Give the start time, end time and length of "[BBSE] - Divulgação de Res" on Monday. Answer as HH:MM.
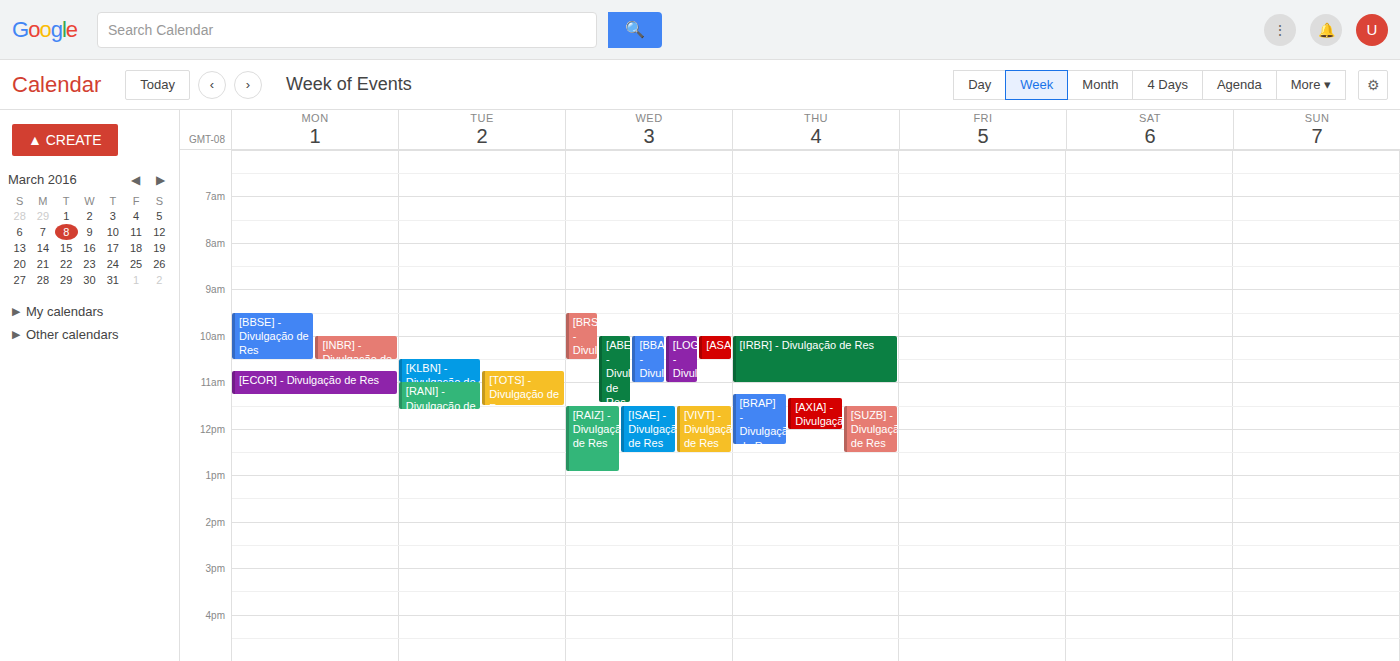
09:30 to 10:30, 1 hour